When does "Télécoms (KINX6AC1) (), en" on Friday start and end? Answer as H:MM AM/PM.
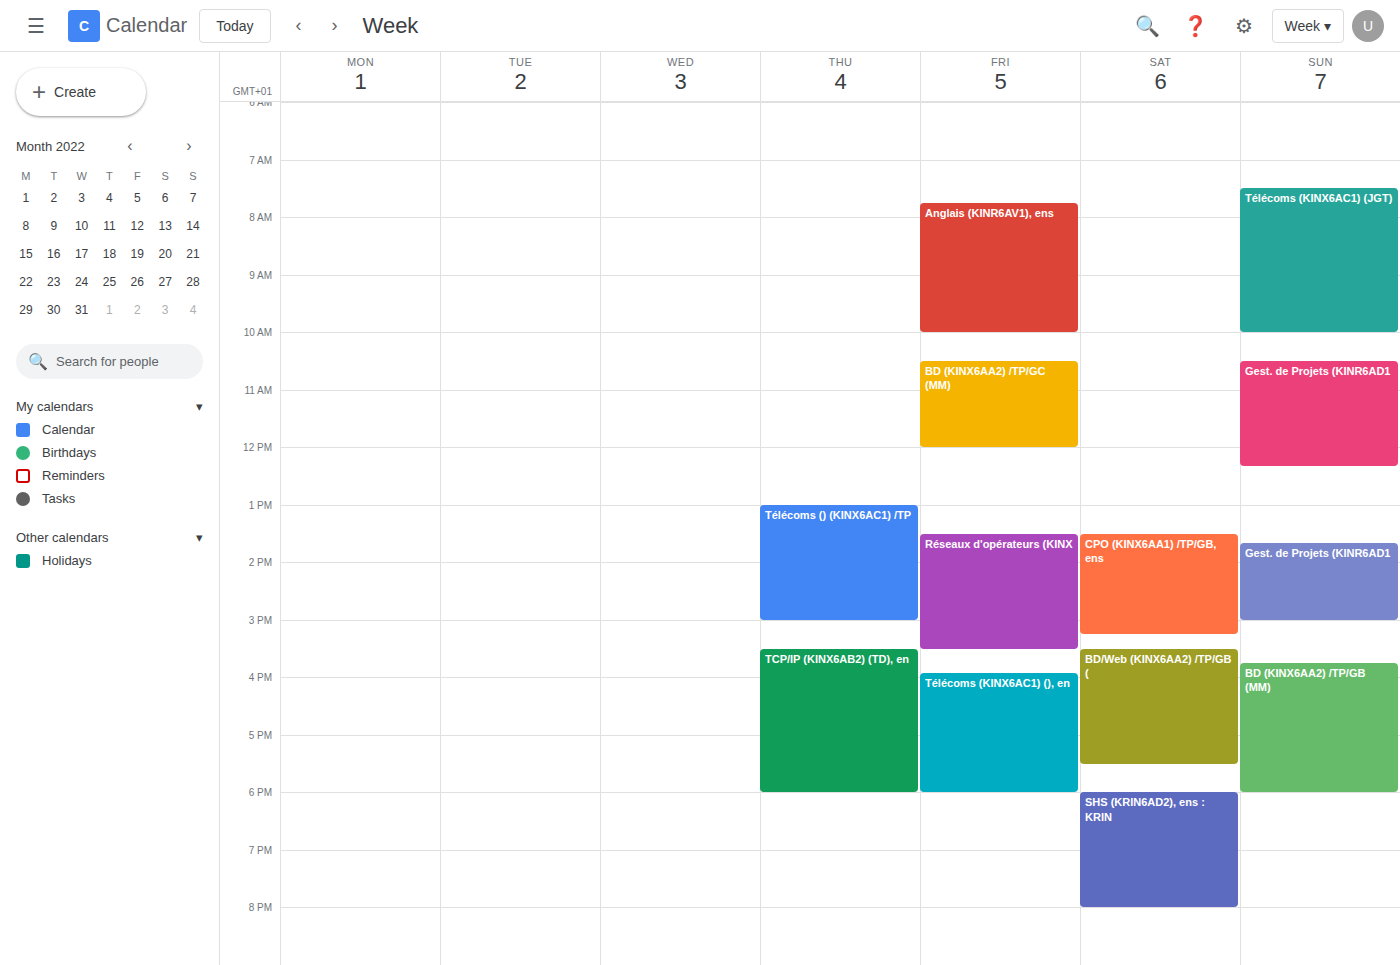
3:55 PM to 6:00 PM